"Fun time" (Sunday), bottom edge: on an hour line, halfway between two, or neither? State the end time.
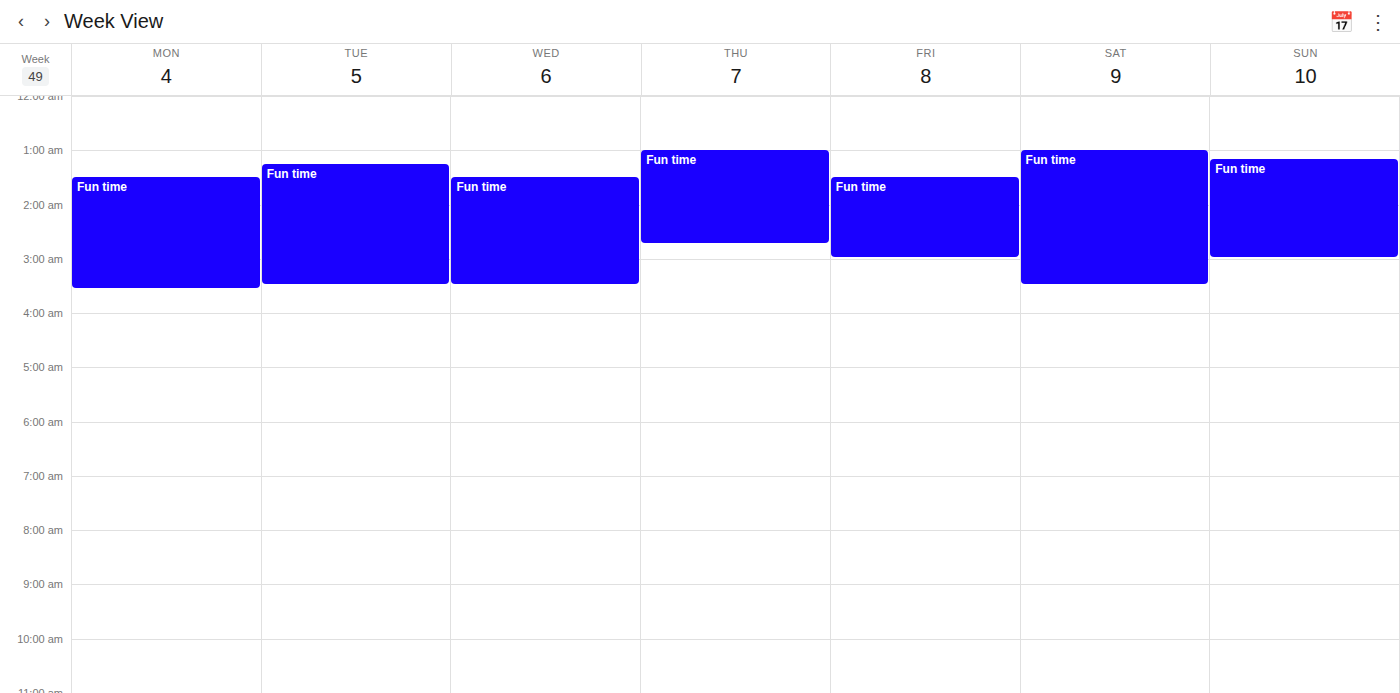
03:00 -- exactly on the 03:00 line.